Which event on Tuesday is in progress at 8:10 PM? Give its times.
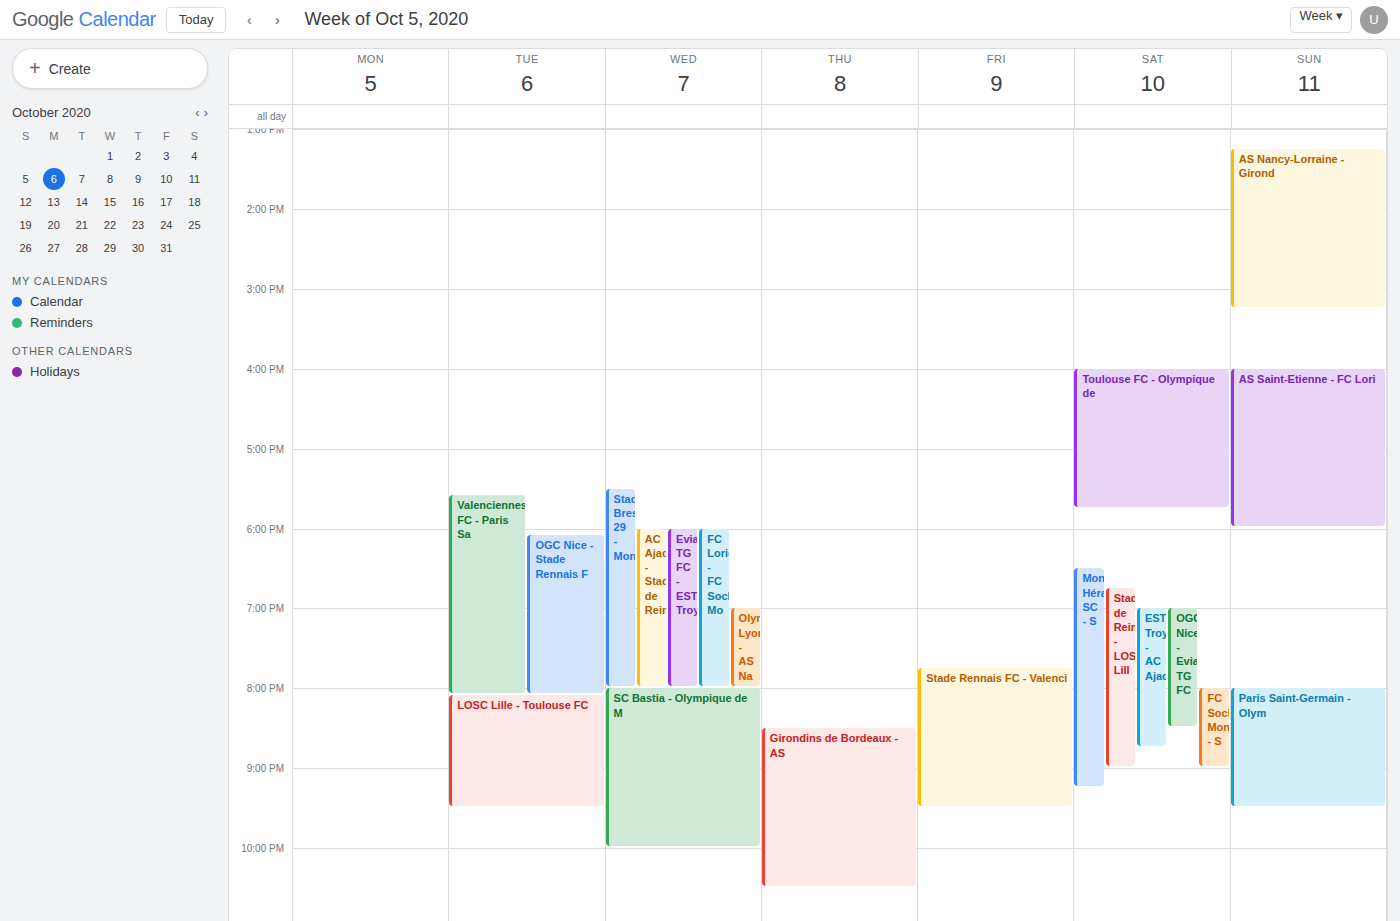
"LOSC Lille - Toulouse FC", 8:05 PM to 9:30 PM